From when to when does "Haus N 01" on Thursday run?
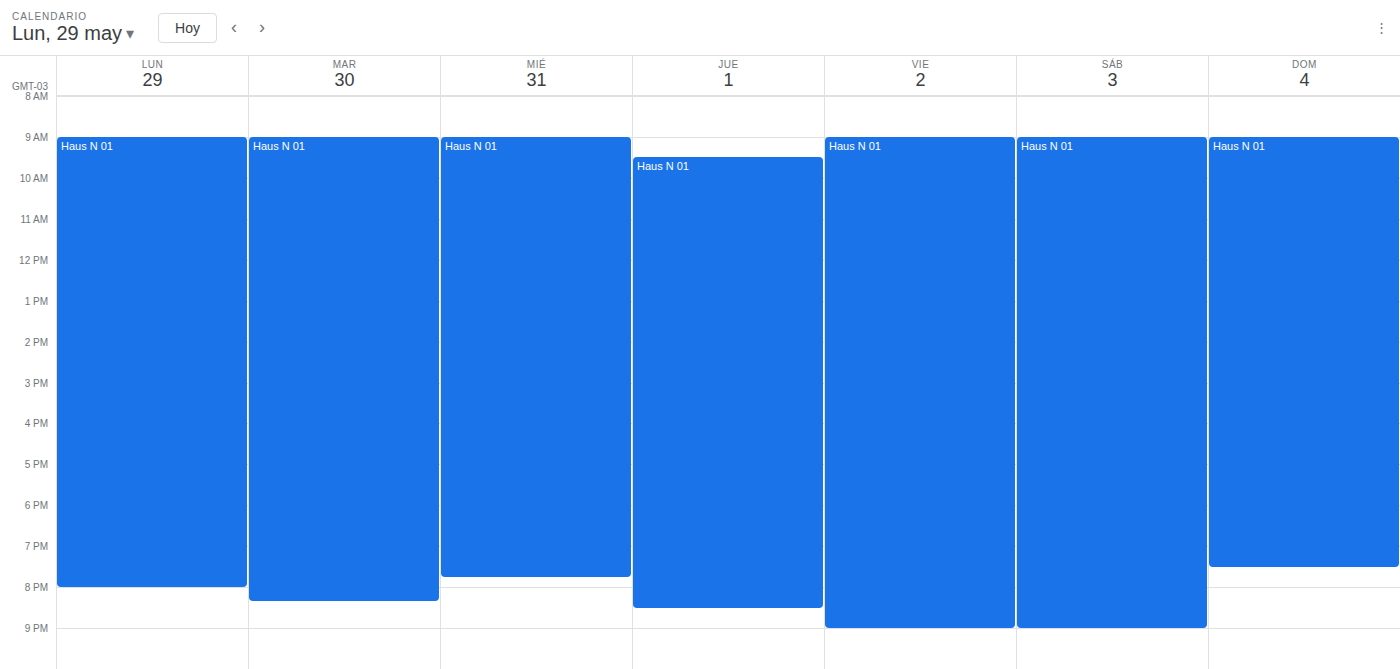
9:30 AM to 8:30 PM